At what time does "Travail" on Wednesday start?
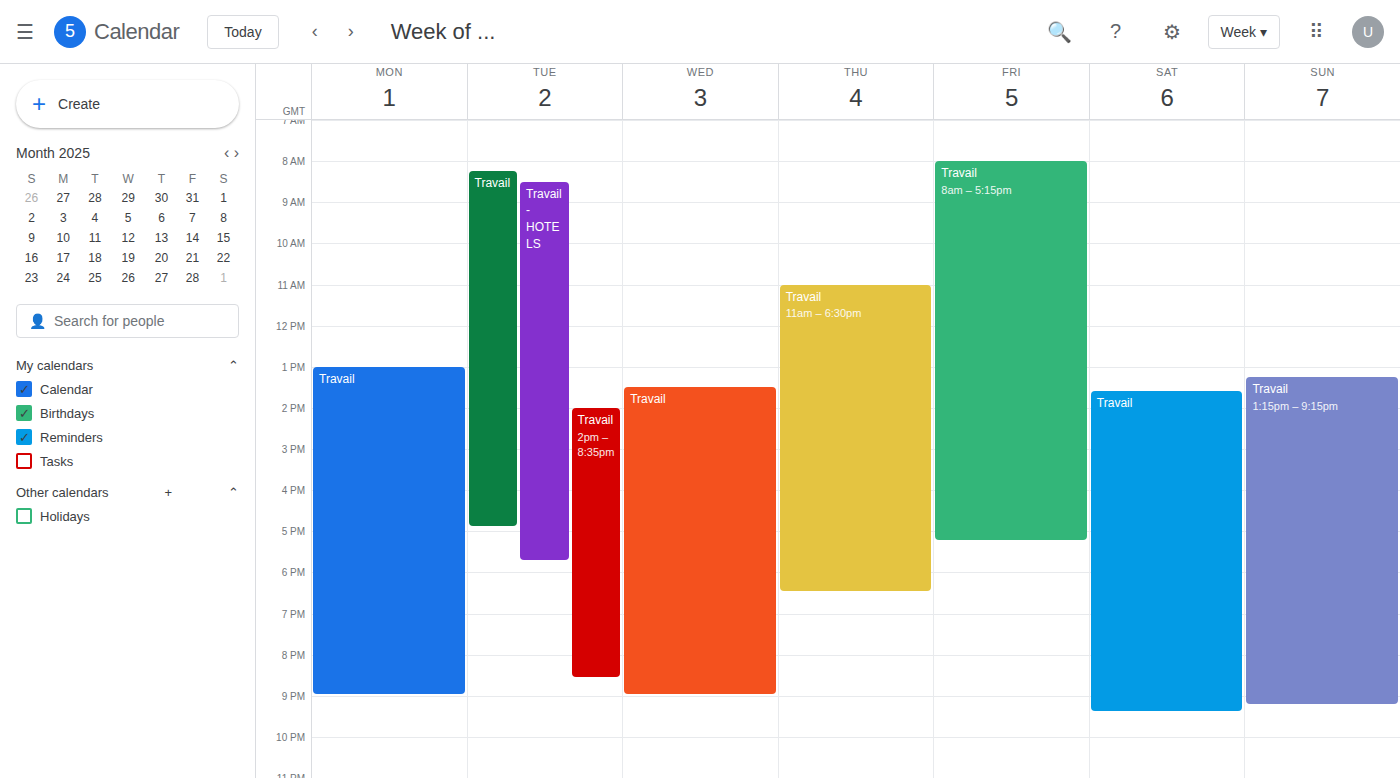
1:30 PM